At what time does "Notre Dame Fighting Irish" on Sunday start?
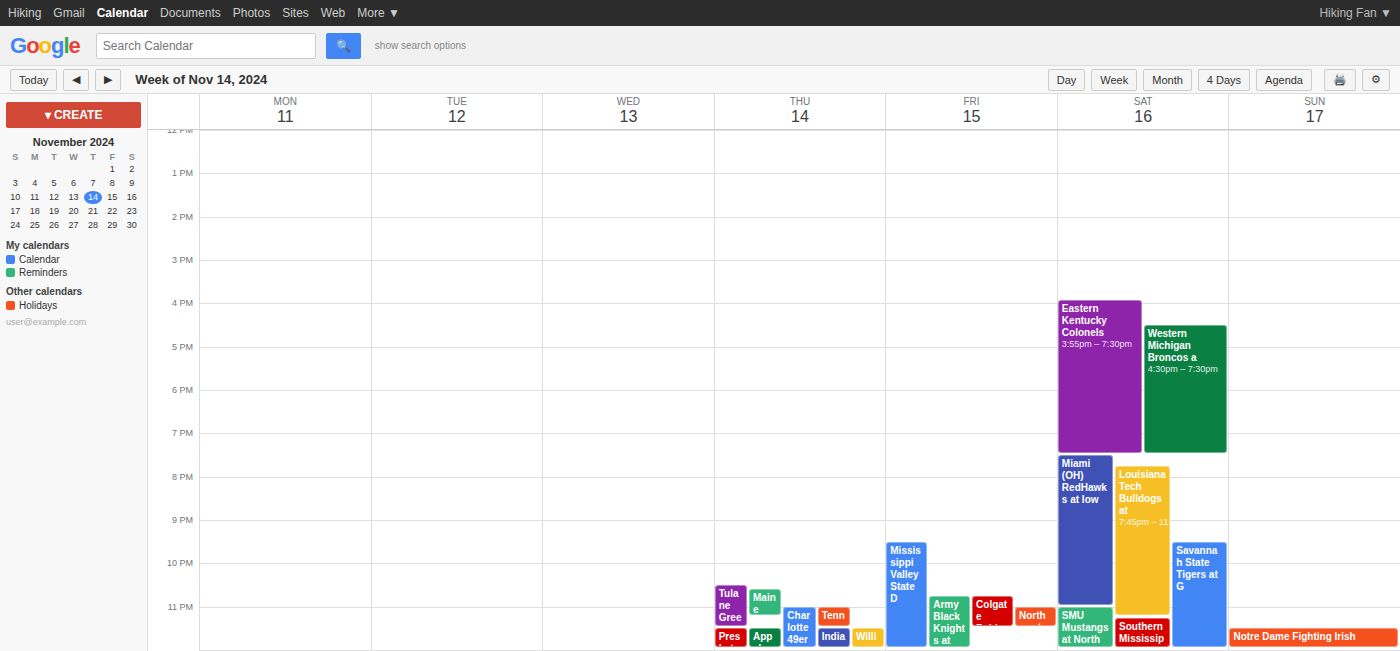
11:30 PM